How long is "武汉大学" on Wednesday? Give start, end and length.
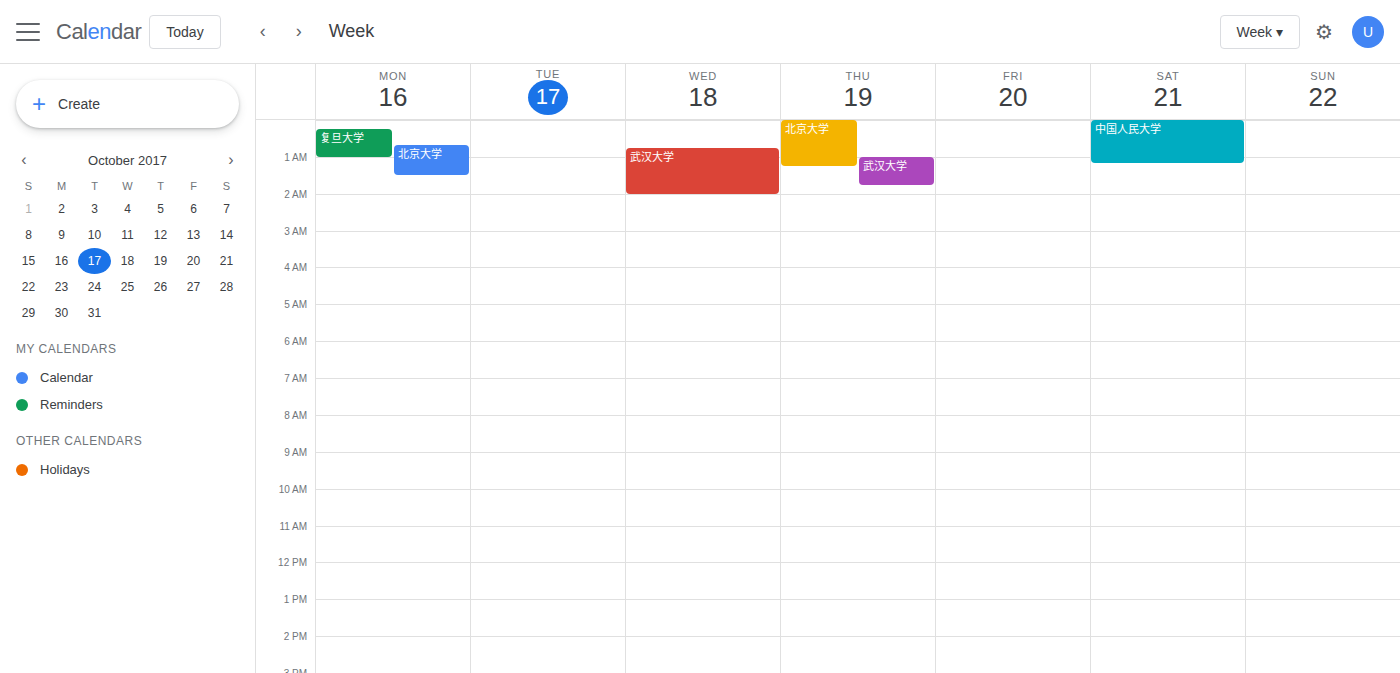
12:45 AM to 2:00 AM, 1 hour 15 minutes